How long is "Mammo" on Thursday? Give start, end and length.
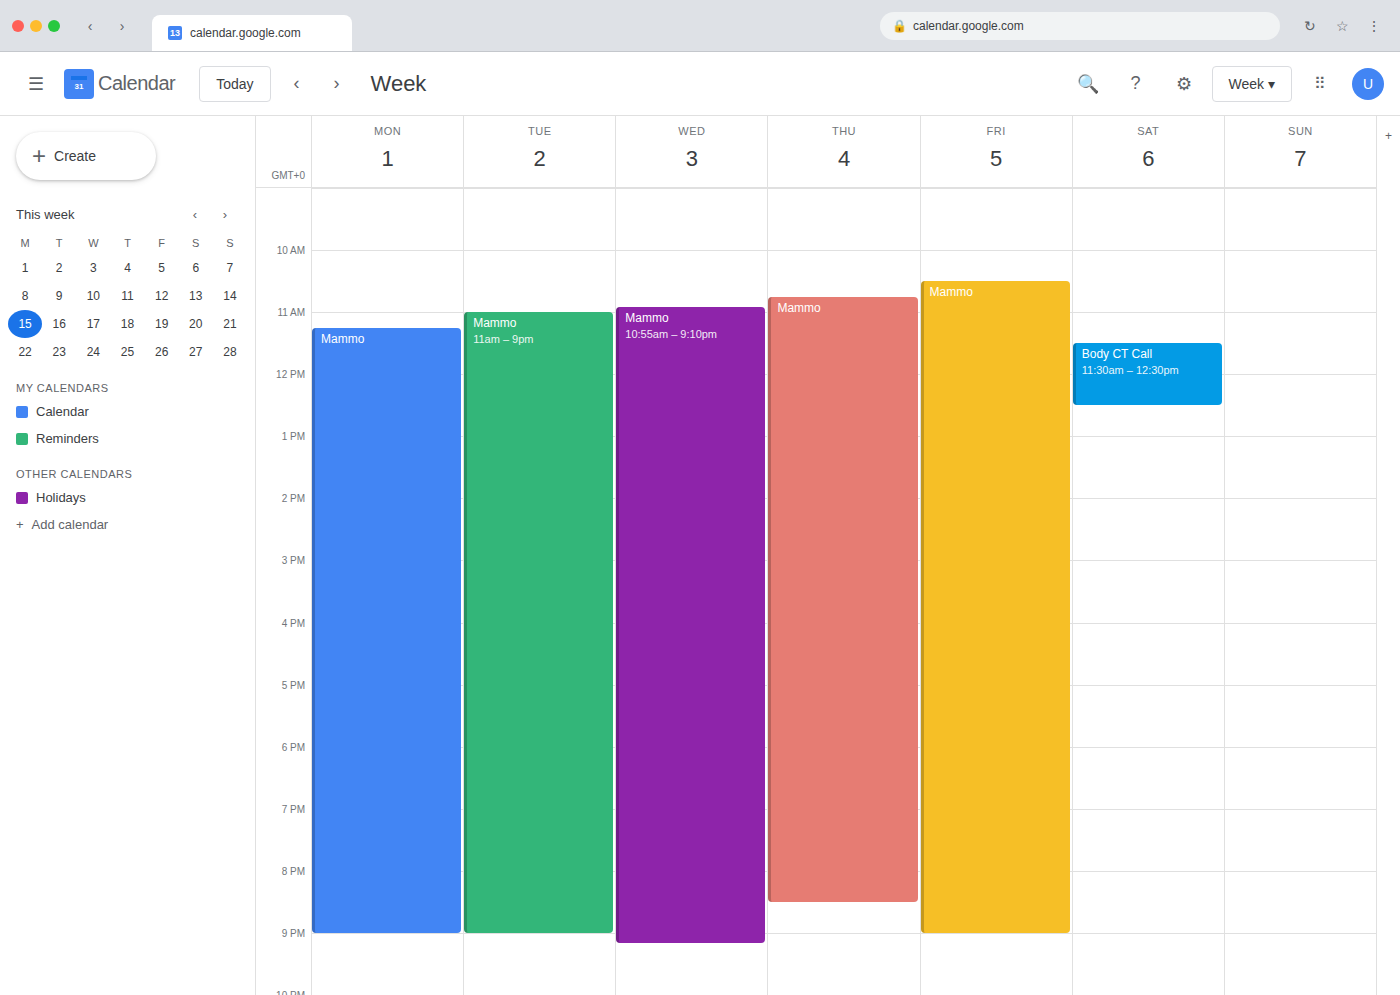
10:45 AM to 8:30 PM, 9 hours 45 minutes